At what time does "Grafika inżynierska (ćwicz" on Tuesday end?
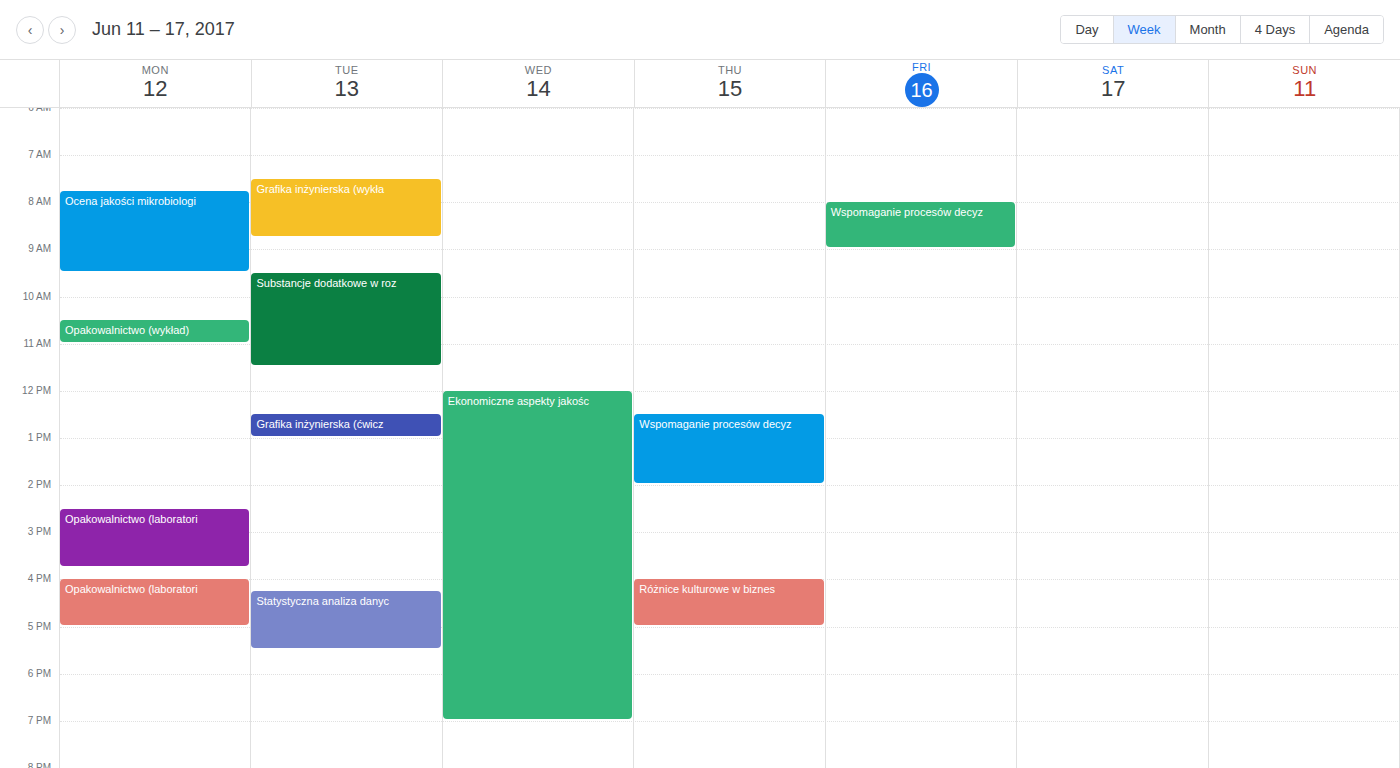
1:00 PM